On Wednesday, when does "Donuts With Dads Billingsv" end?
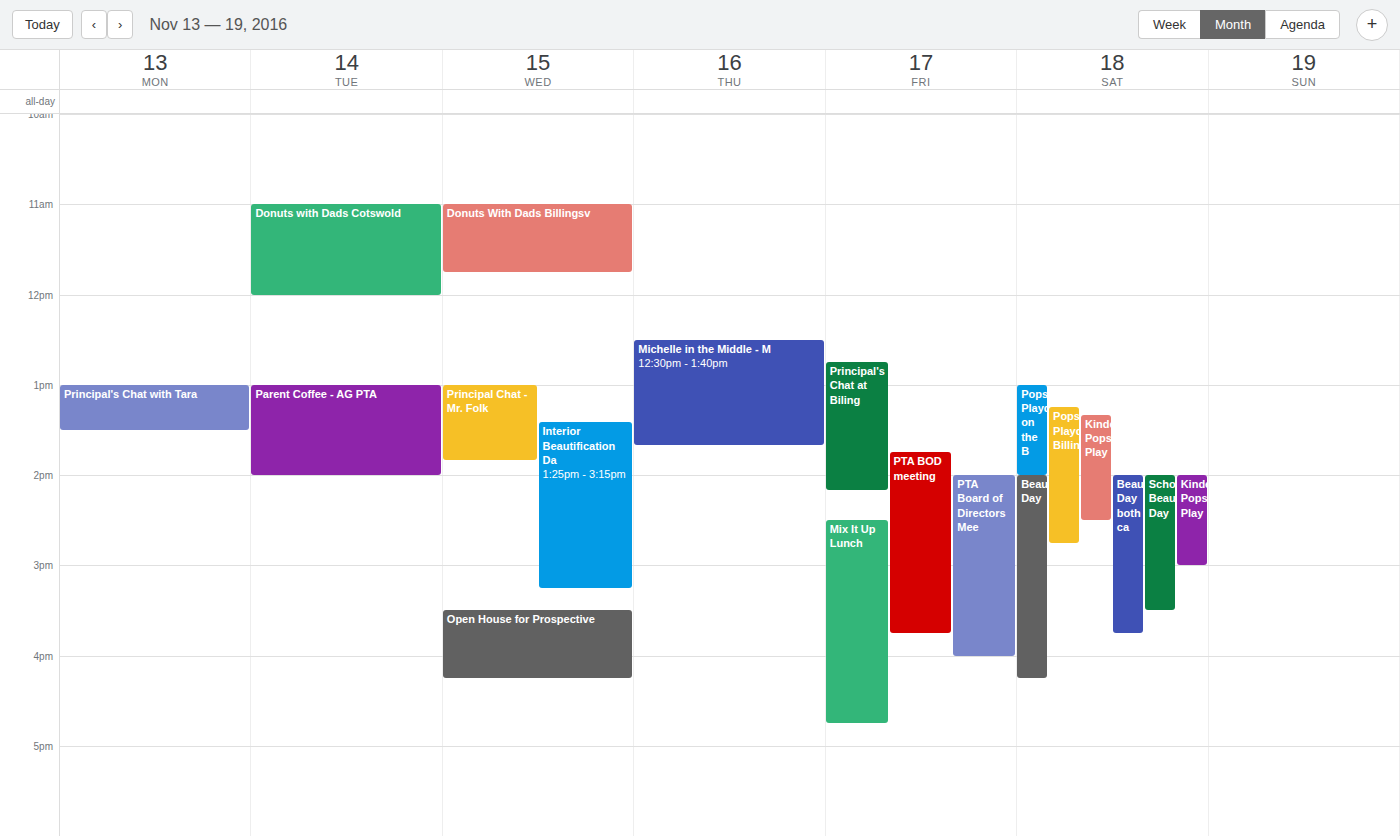
11:45 AM